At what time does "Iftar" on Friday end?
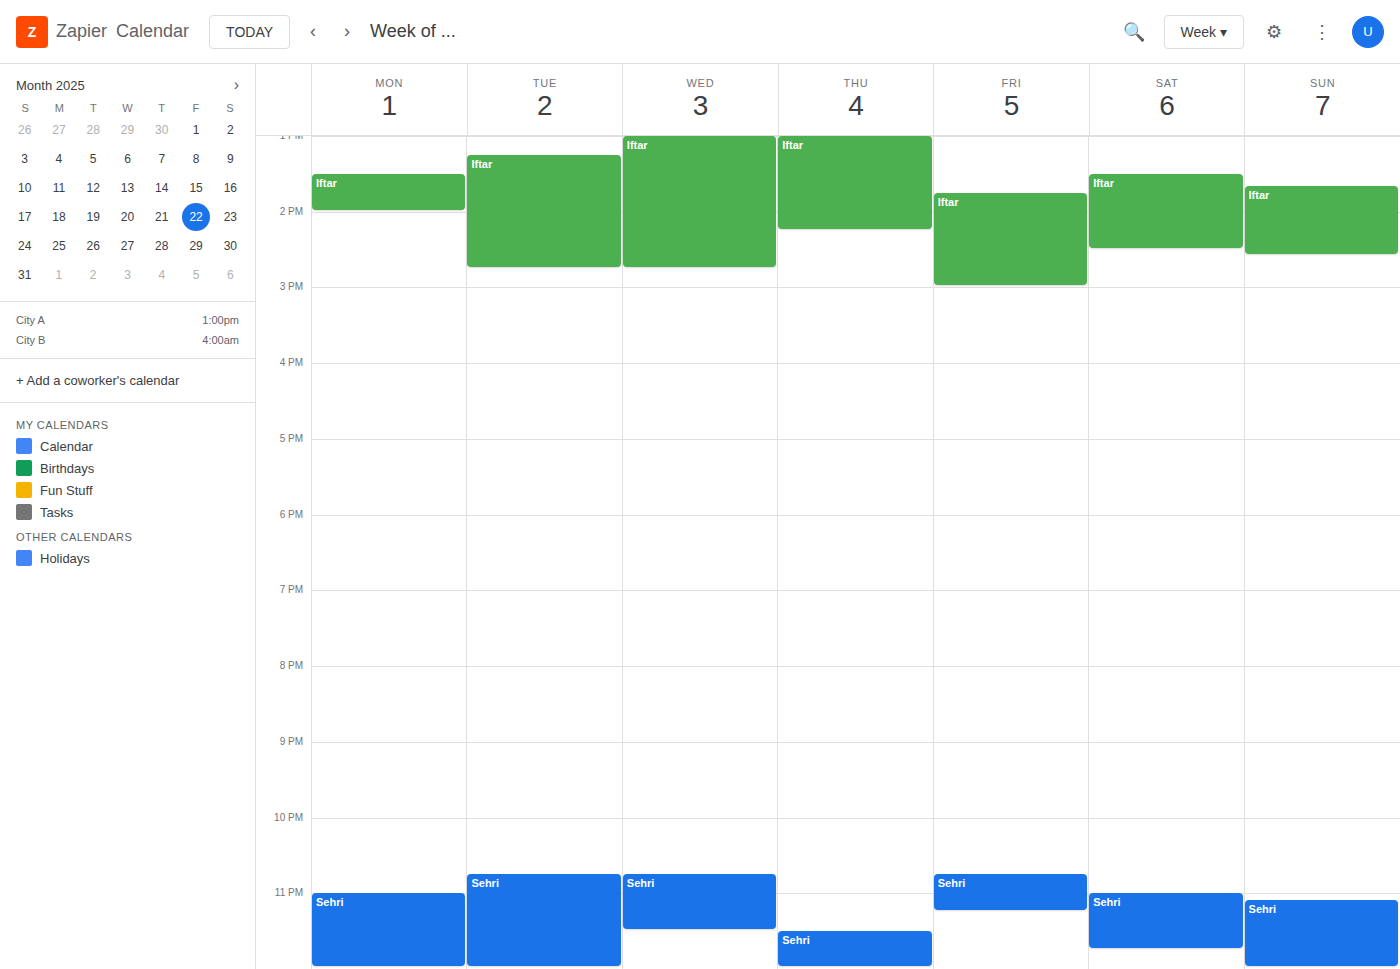
3:00 PM